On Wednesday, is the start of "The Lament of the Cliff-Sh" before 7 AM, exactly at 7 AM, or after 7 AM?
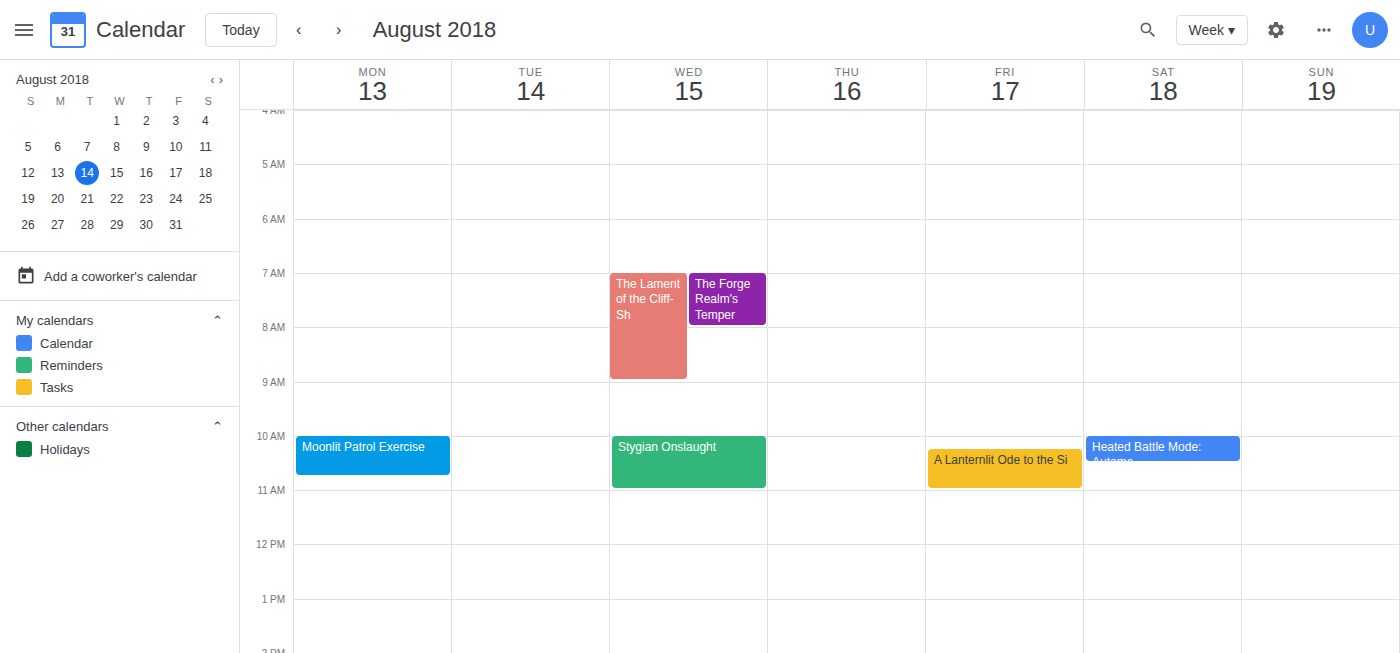
7:00 AM -- exactly at 7 AM, on the 7 AM line.